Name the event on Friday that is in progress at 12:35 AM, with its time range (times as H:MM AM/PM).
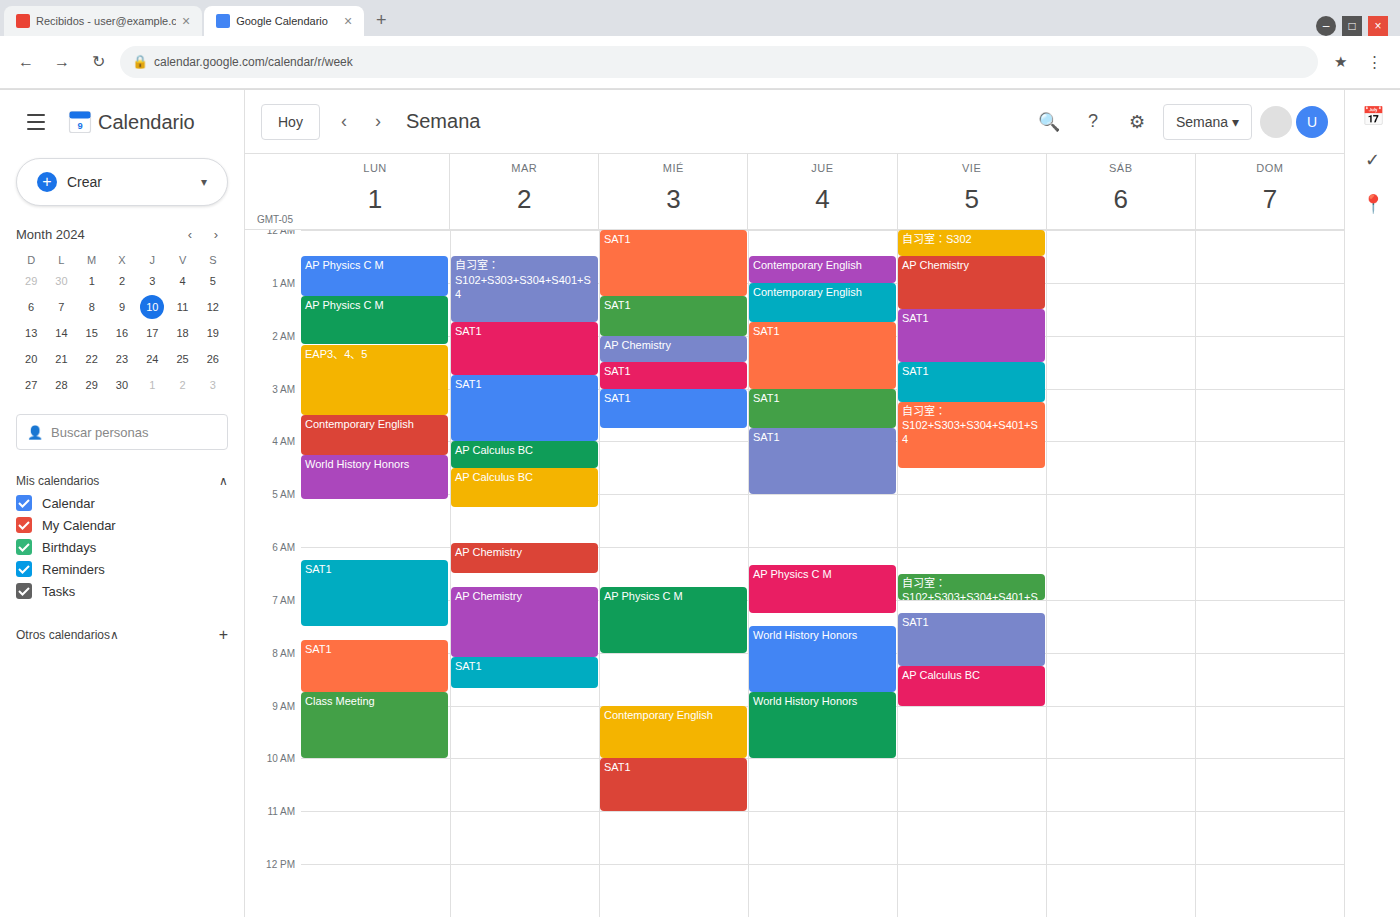
"AP Chemistry", 12:30 AM to 1:30 AM